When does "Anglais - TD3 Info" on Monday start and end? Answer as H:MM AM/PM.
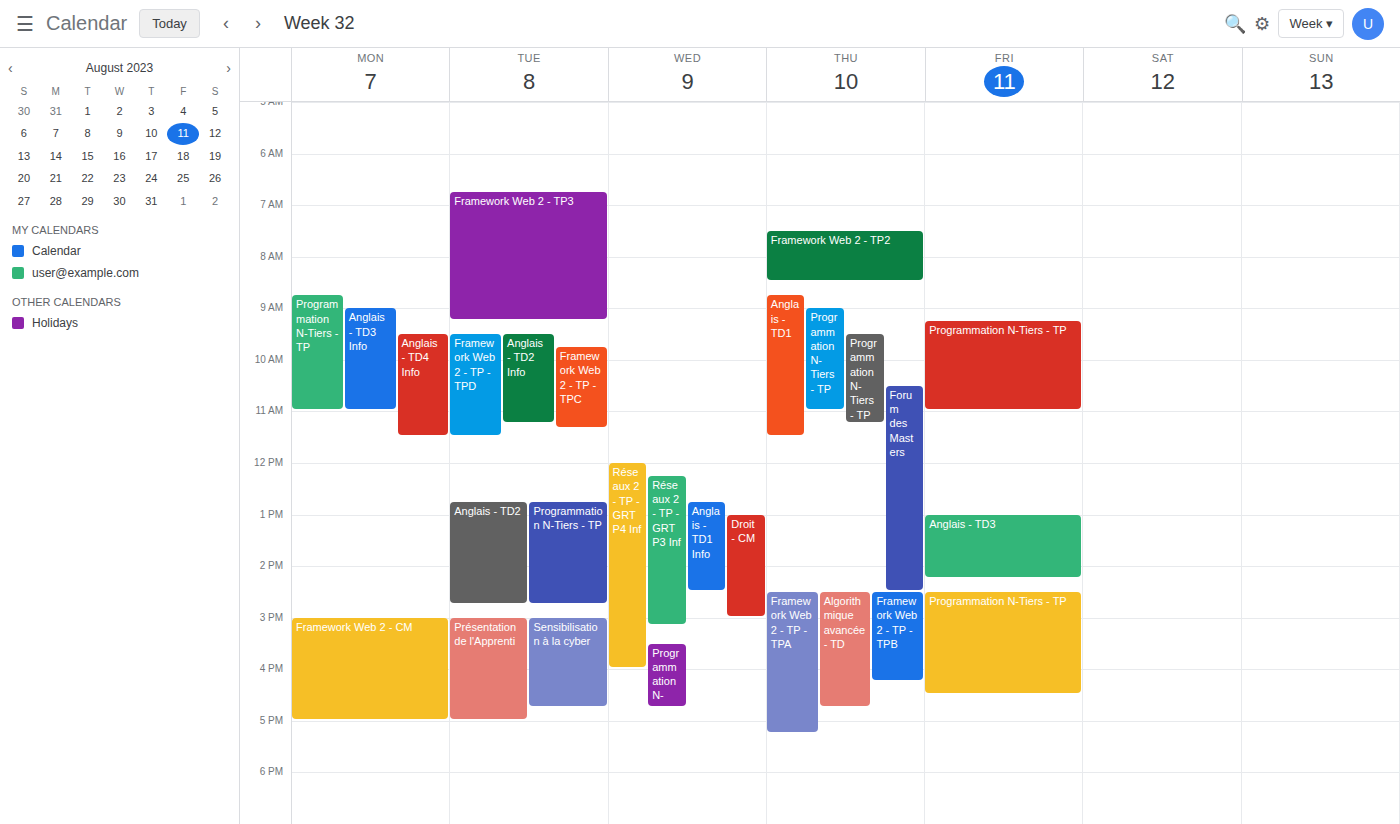
9:00 AM to 11:00 AM